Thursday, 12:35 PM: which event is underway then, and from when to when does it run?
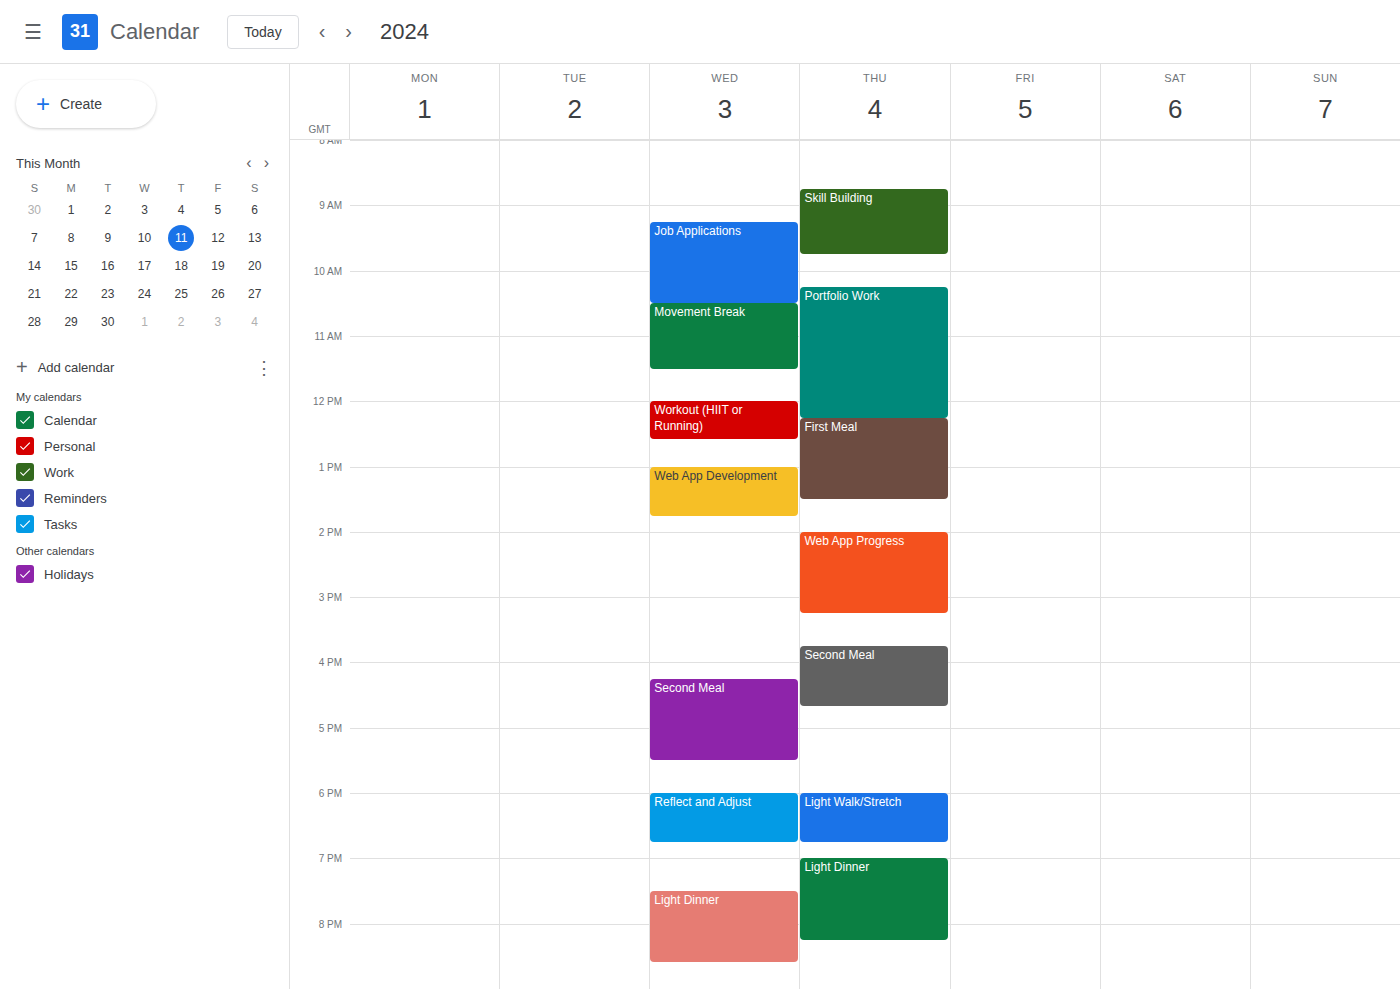
"First Meal", 12:15 PM to 1:30 PM